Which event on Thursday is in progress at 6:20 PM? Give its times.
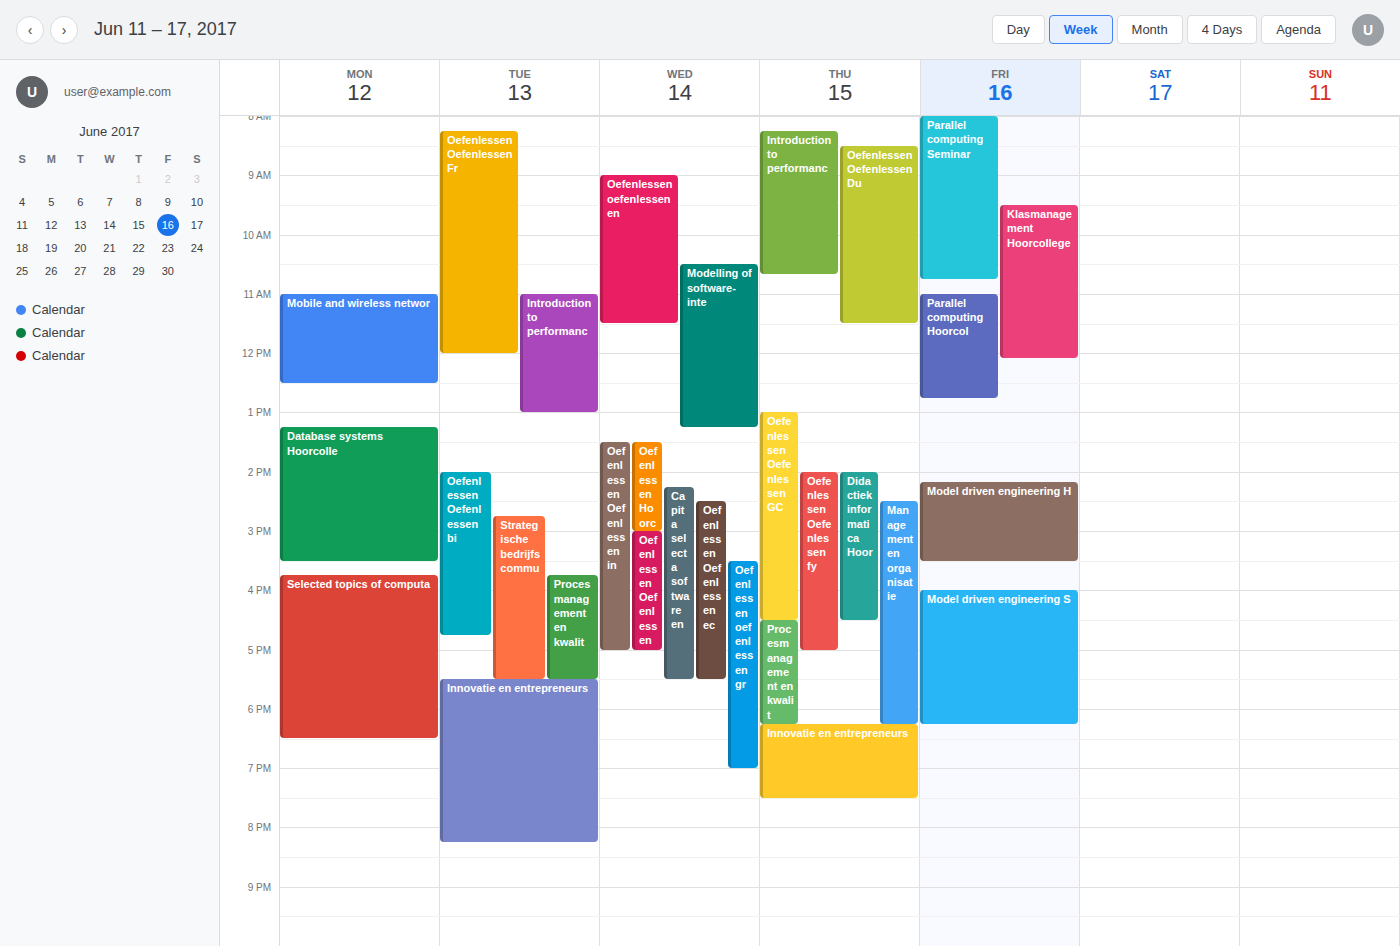
"Innovatie en entrepreneurs", 6:15 PM to 7:30 PM